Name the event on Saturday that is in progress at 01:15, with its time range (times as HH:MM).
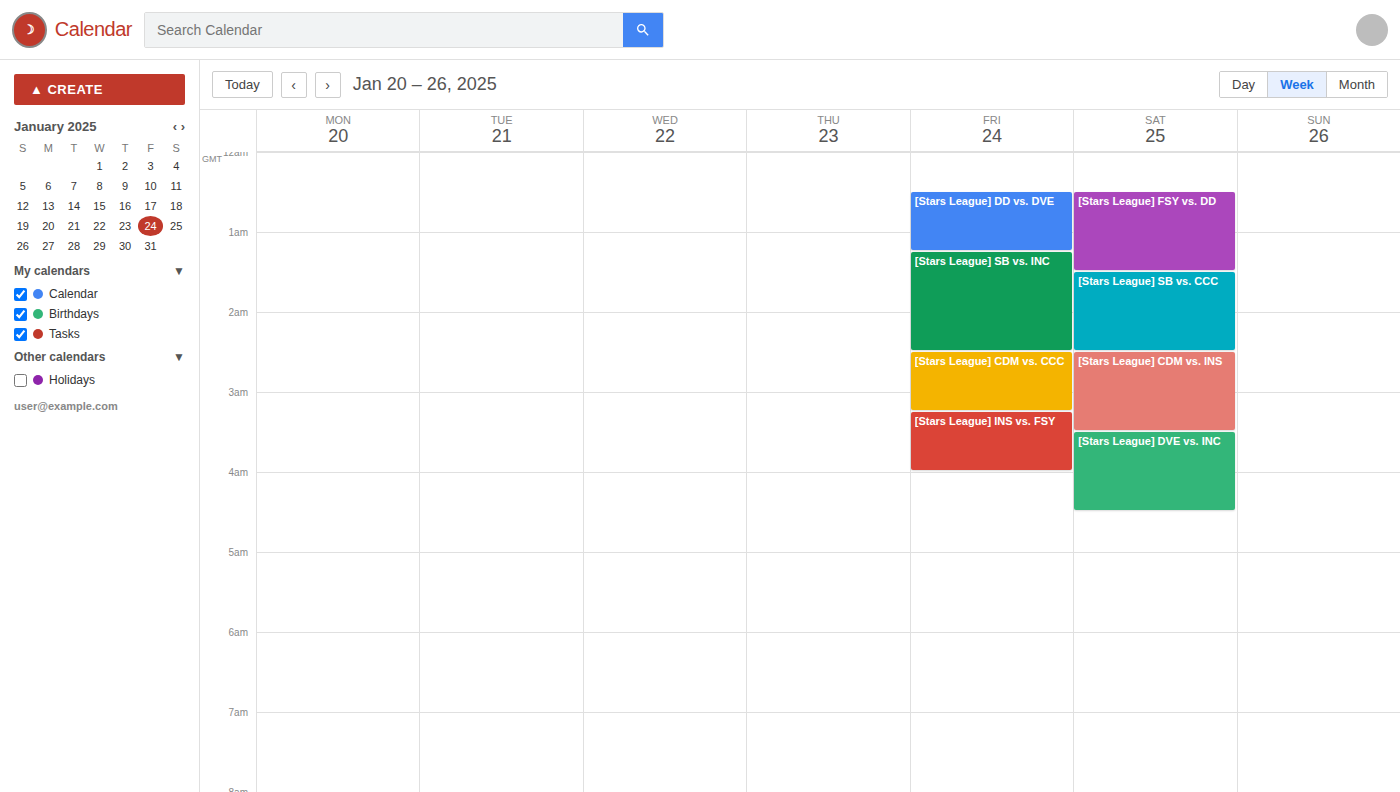
"[Stars League] FSY vs. DD", 00:30 to 01:30